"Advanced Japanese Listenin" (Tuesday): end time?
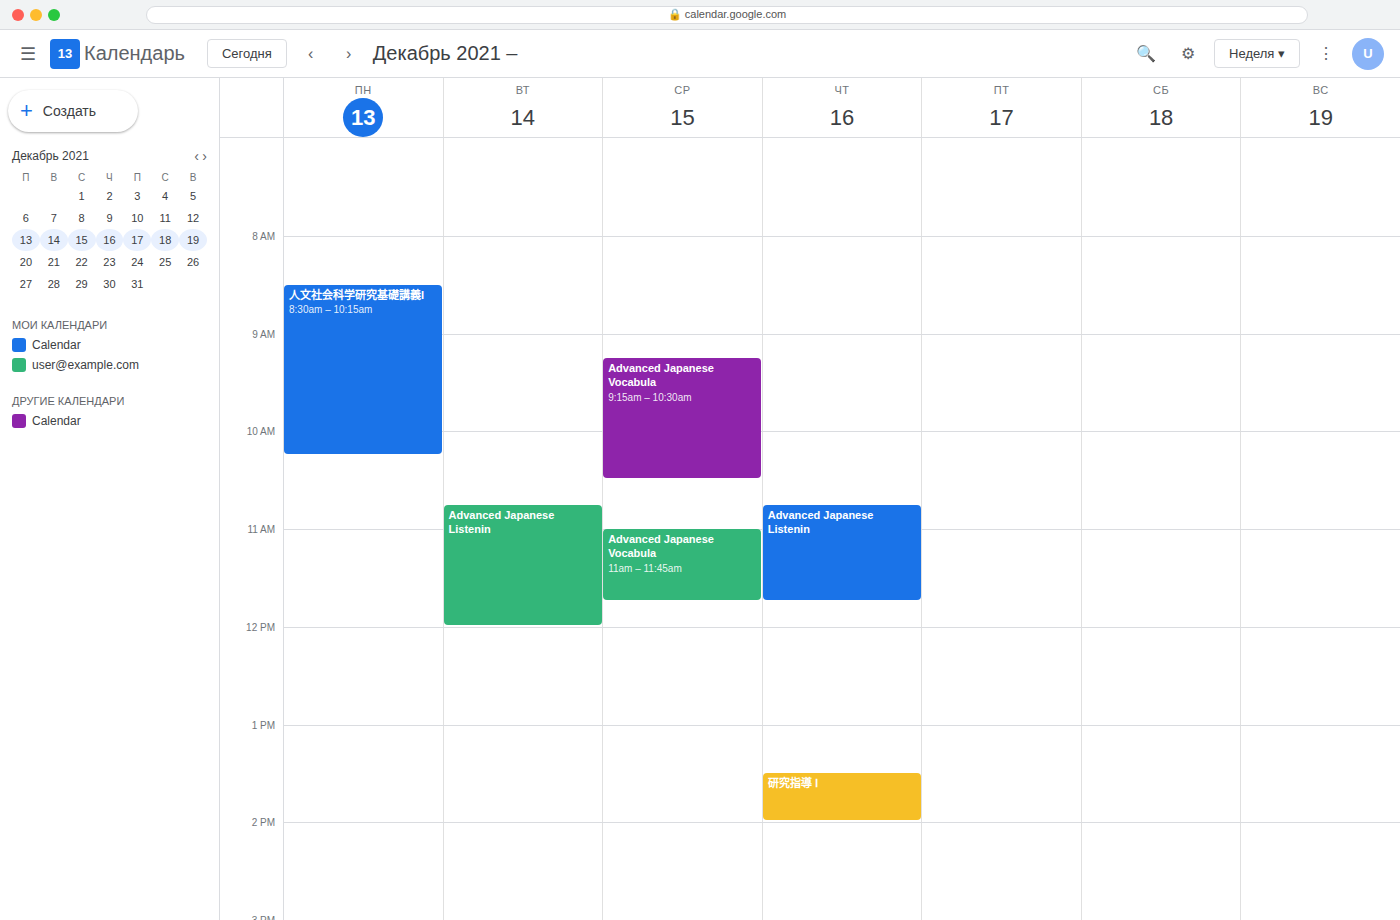
12:00 PM